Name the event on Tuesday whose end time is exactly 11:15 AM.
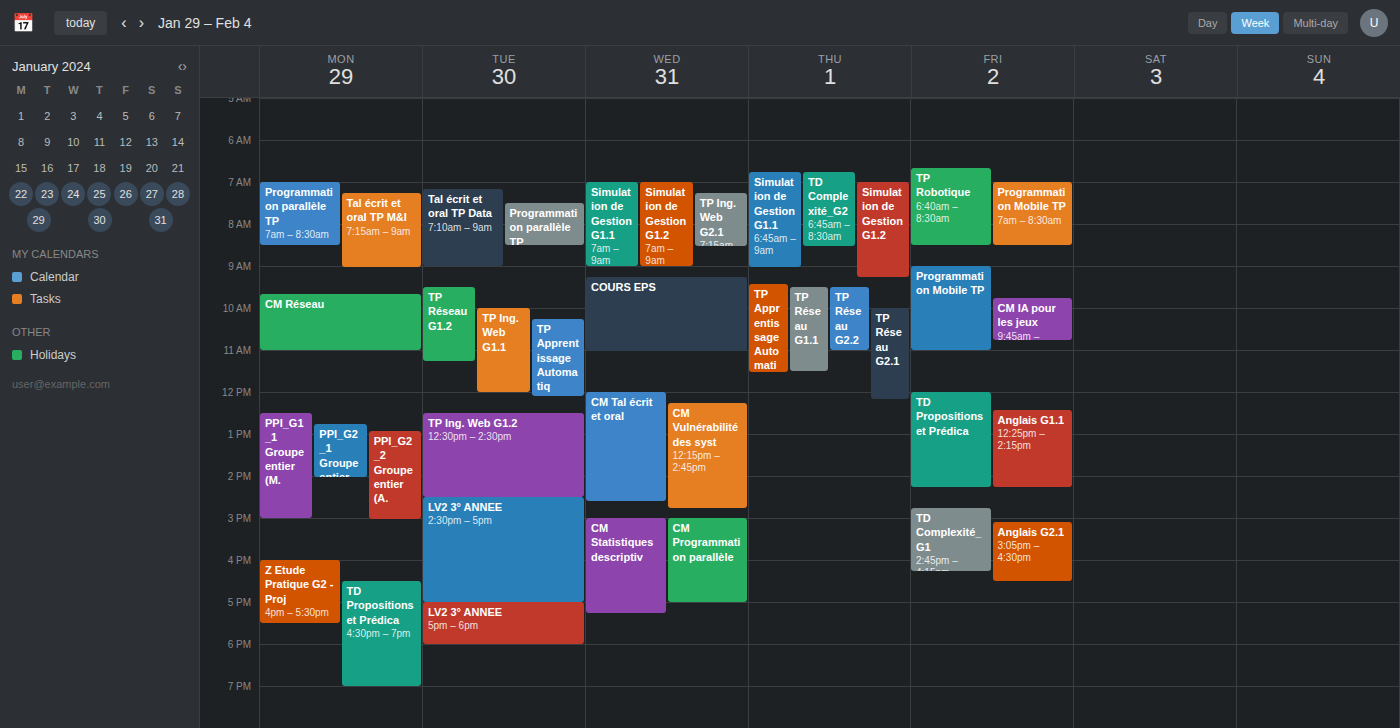
"TP Réseau G1.2"